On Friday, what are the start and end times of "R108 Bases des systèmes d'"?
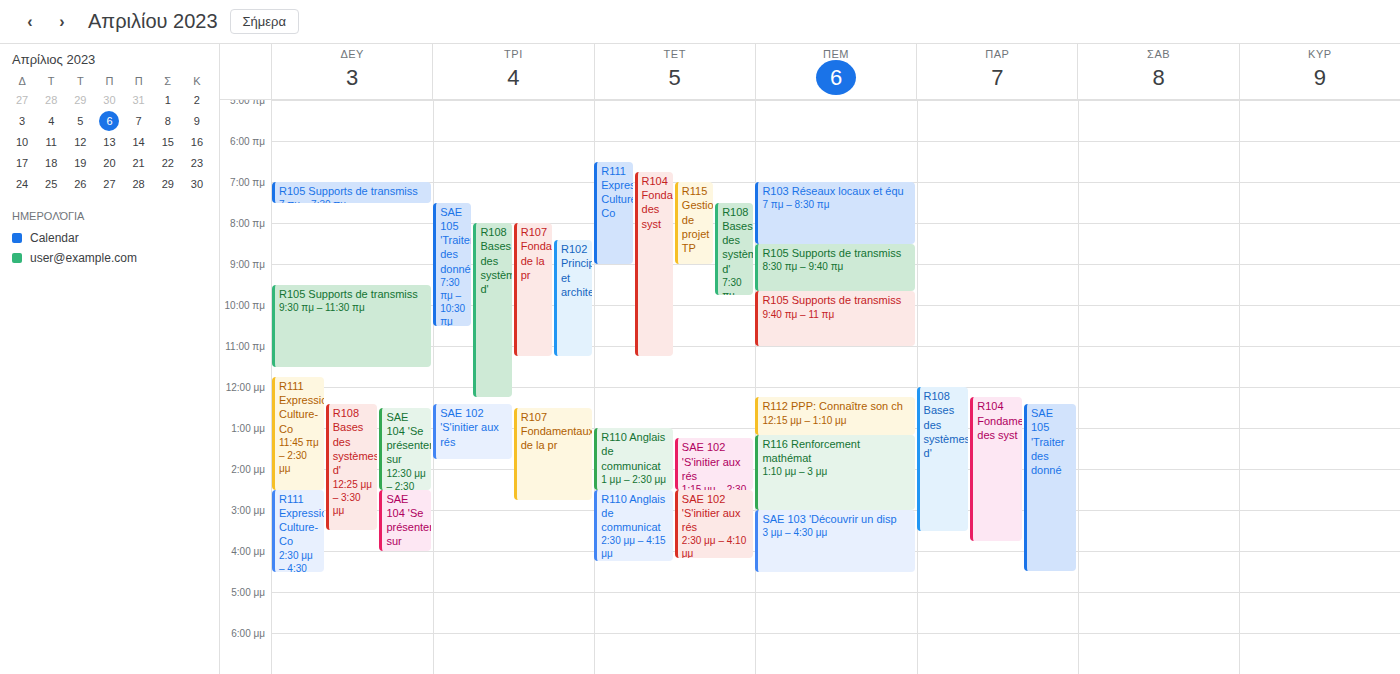
12:00 PM to 3:30 PM